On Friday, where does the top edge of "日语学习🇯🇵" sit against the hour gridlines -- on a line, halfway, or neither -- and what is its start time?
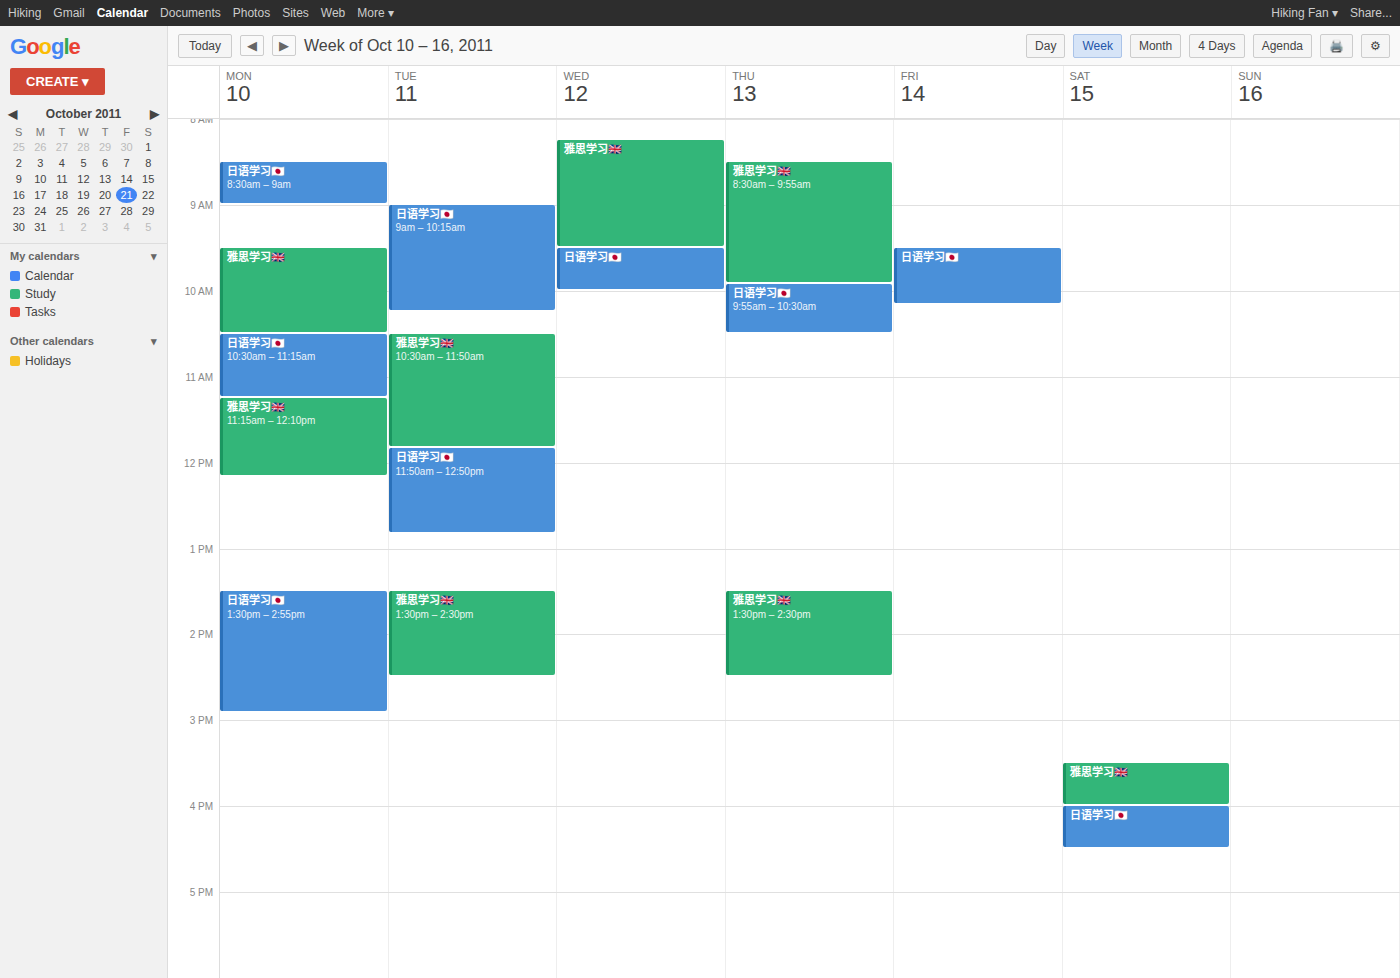
9:30 AM -- halfway between the 9 AM and 10 AM lines.